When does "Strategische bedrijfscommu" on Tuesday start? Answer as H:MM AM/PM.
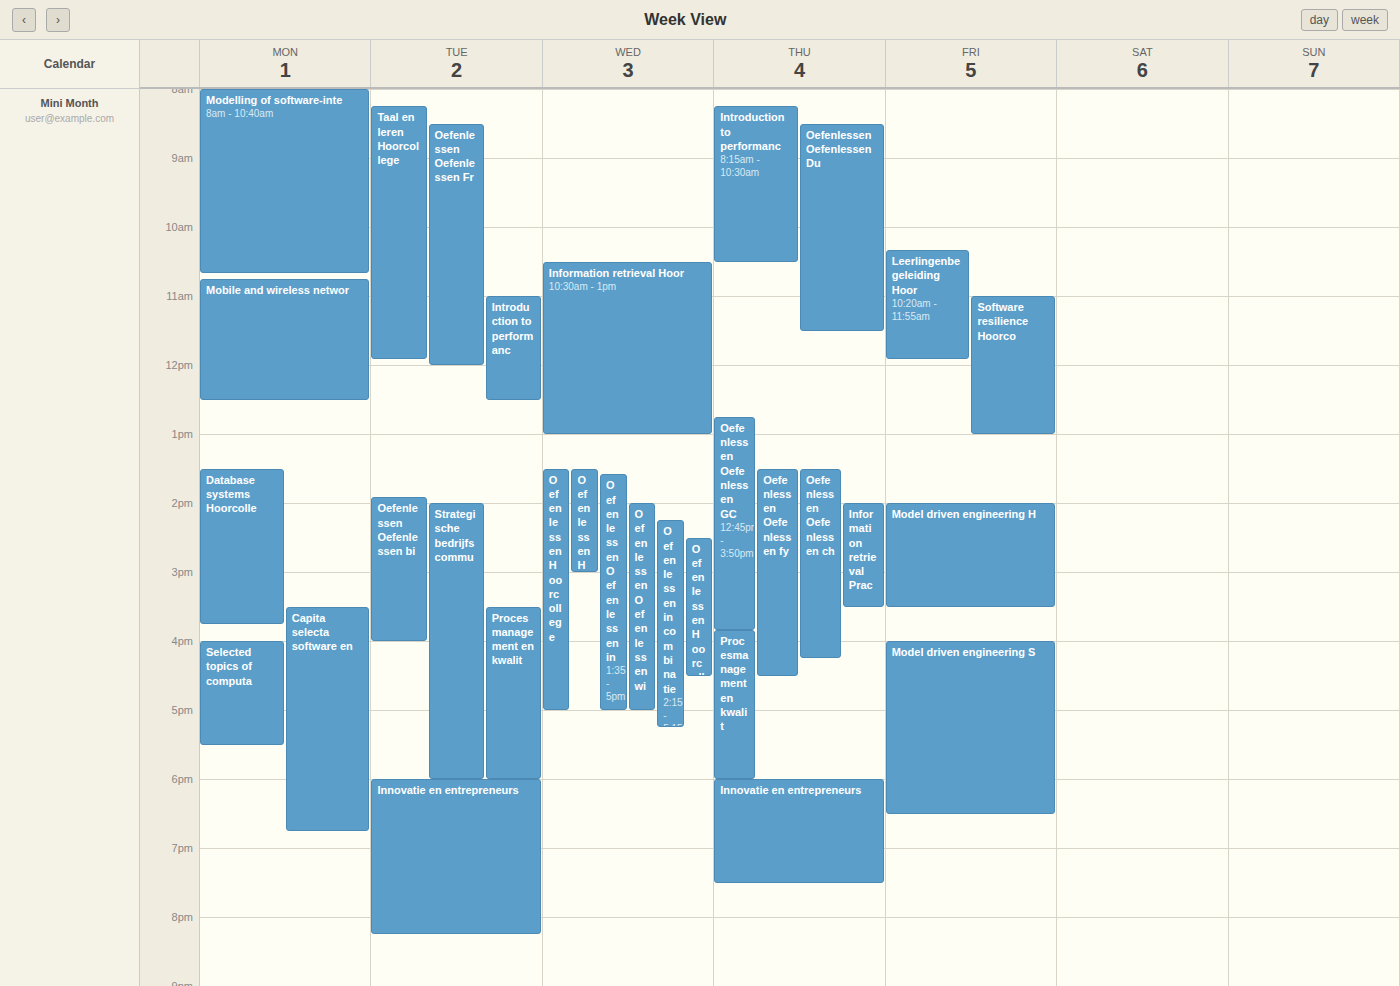
2:00 PM